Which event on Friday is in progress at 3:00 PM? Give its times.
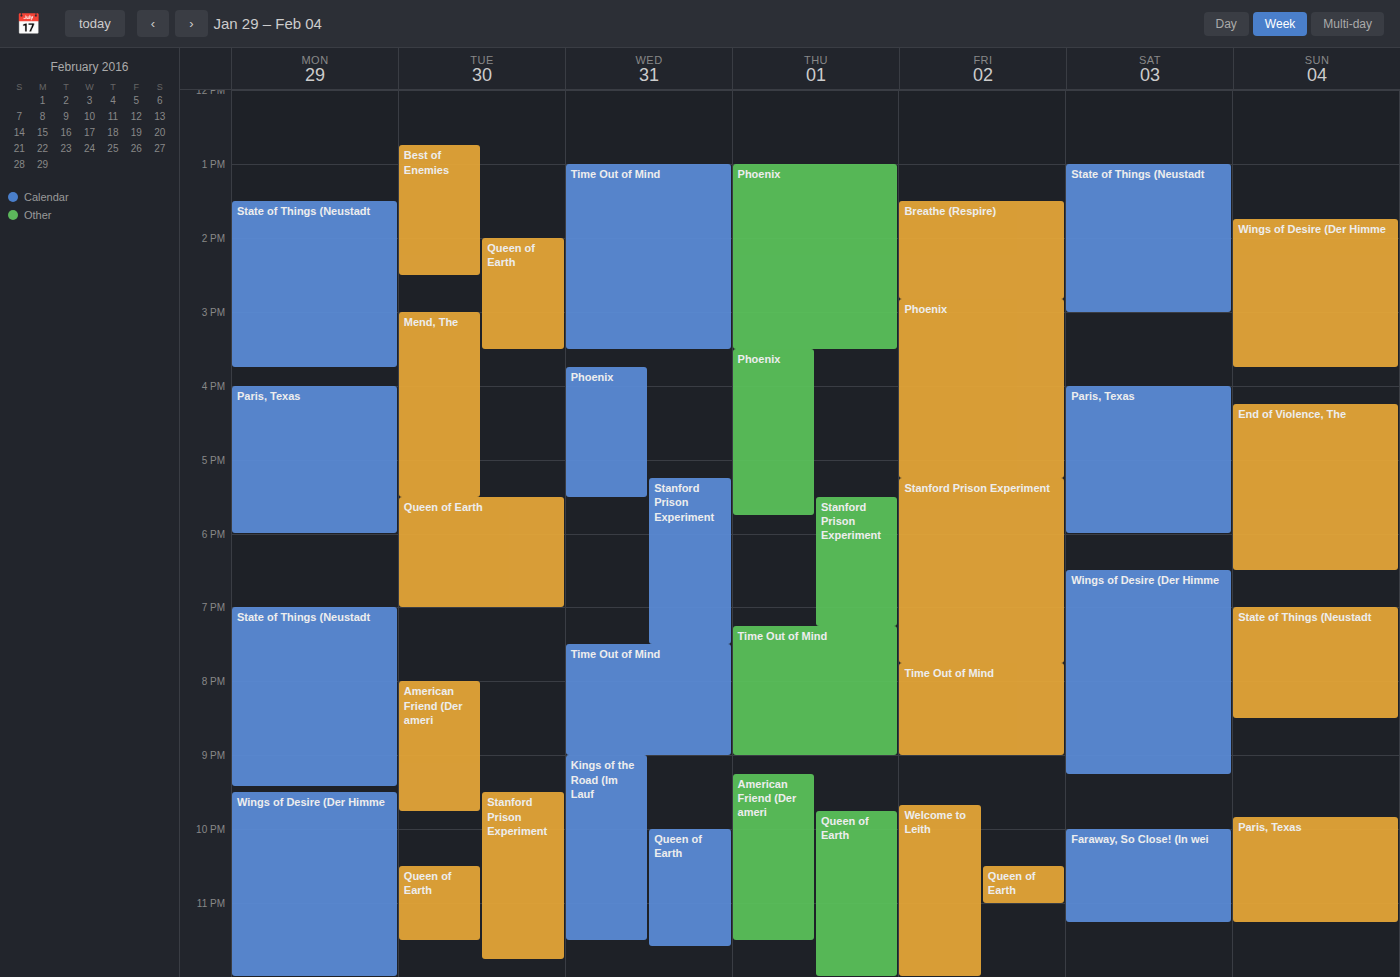
"Phoenix", 2:50 PM to 5:15 PM